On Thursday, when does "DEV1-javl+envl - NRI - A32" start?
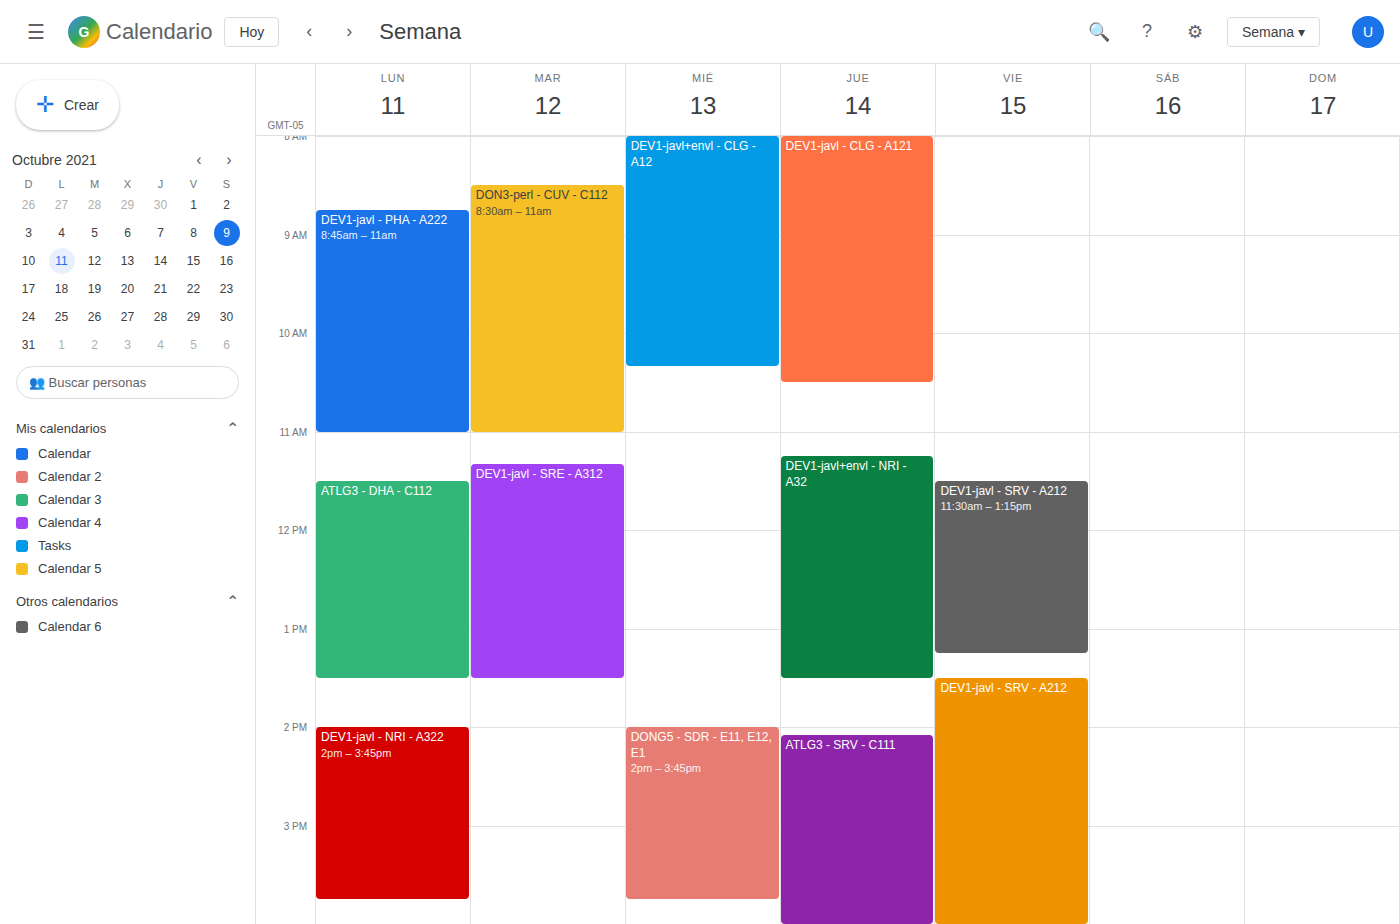
11:15 AM